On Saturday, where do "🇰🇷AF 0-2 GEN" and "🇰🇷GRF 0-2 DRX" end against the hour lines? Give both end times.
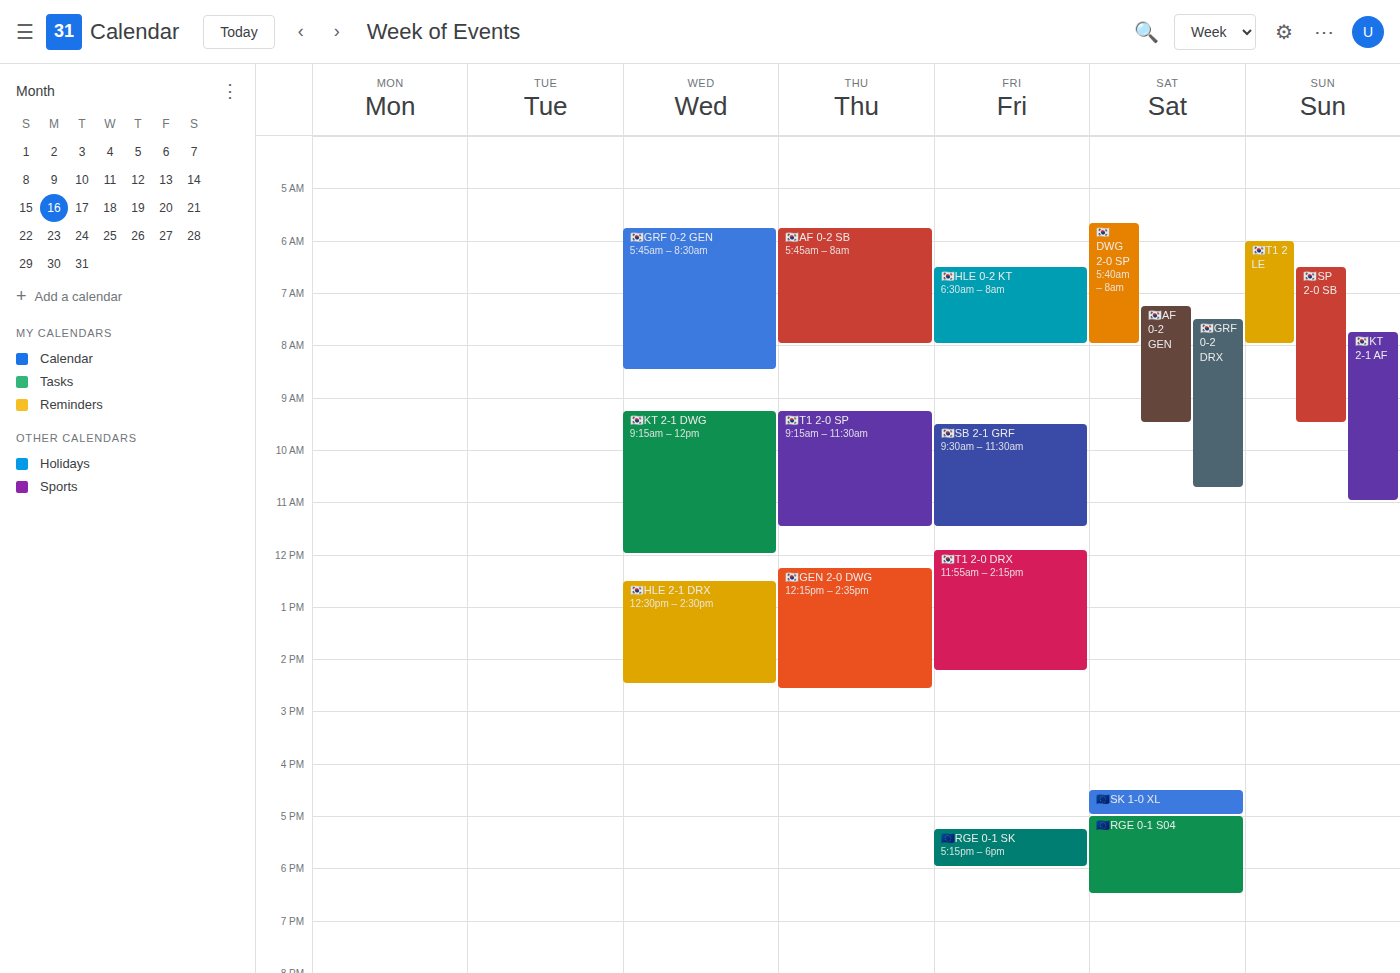
"🇰🇷AF 0-2 GEN": 9:30 AM, halfway between the 9 AM and 10 AM lines. "🇰🇷GRF 0-2 DRX": 10:45 AM, neither: three quarters of the way from the 10 AM line to the 11 AM line.